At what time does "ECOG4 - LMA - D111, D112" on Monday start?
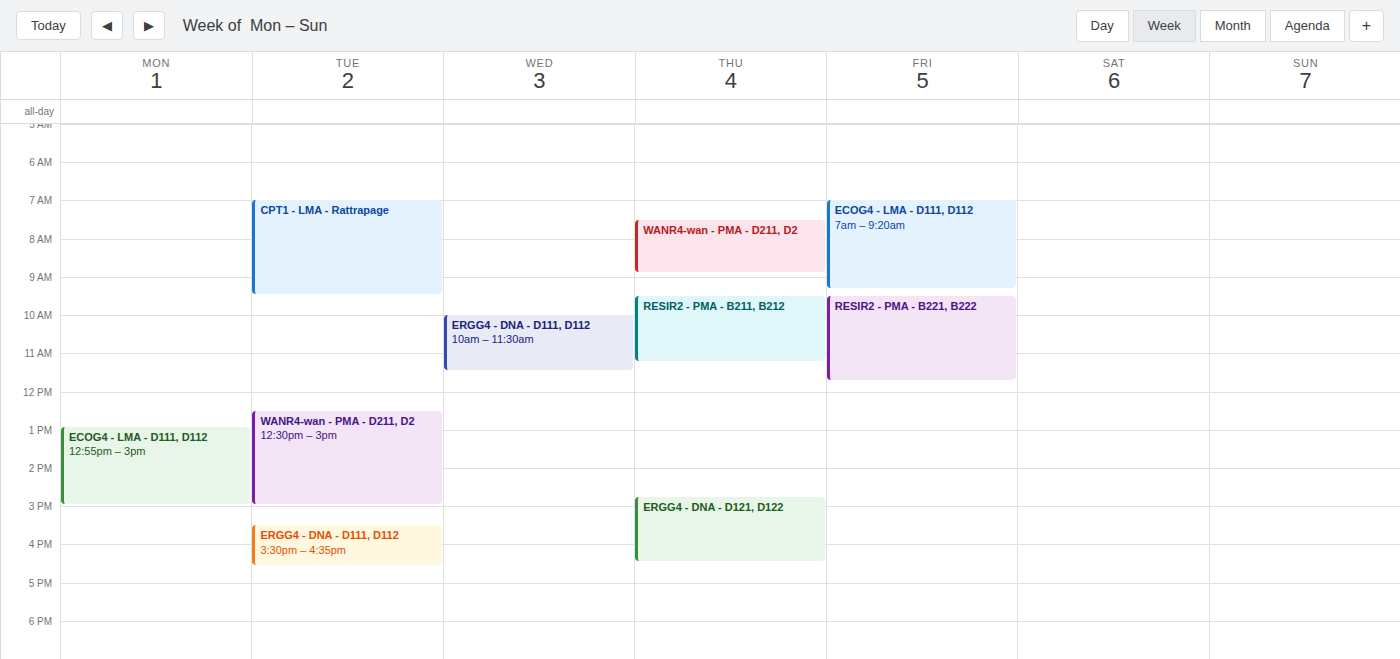
12:55